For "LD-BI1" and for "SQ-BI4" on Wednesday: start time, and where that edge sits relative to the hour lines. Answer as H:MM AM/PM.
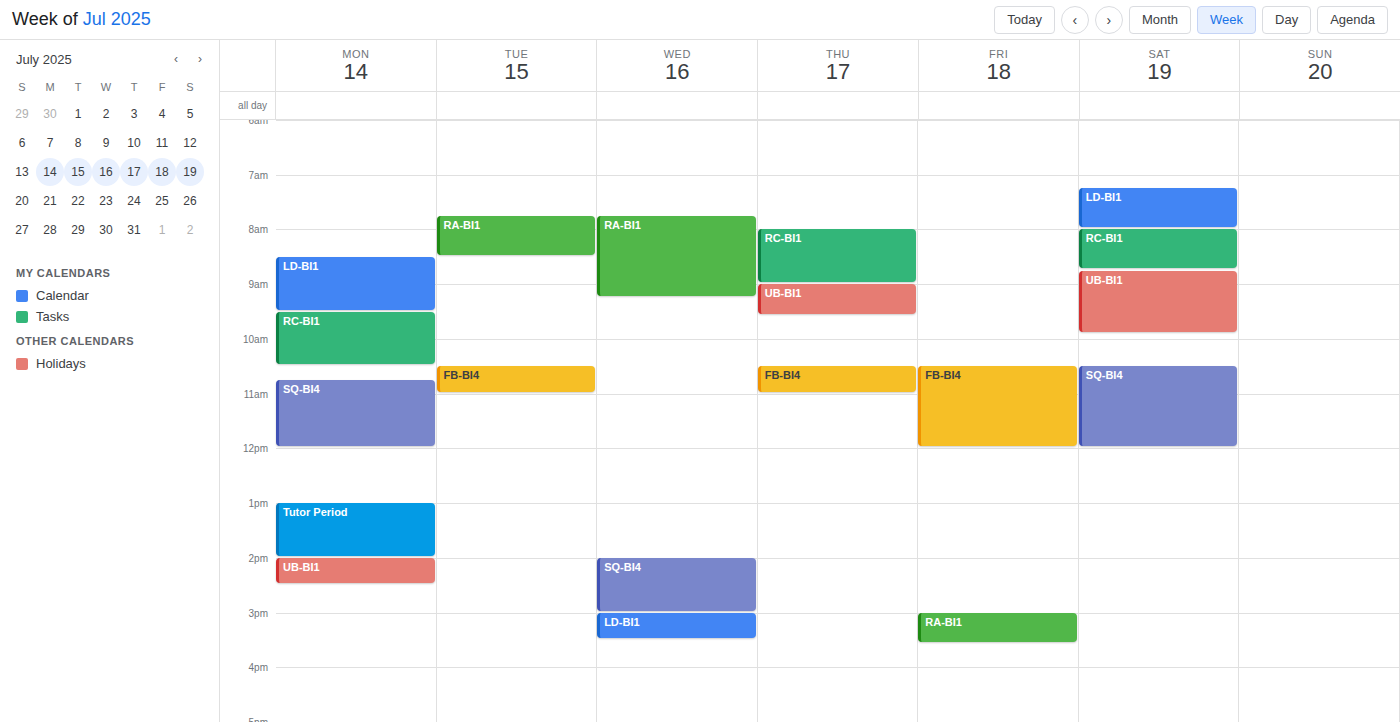
"LD-BI1": 3:00 PM, exactly on the 3 PM line. "SQ-BI4": 2:00 PM, exactly on the 2 PM line.